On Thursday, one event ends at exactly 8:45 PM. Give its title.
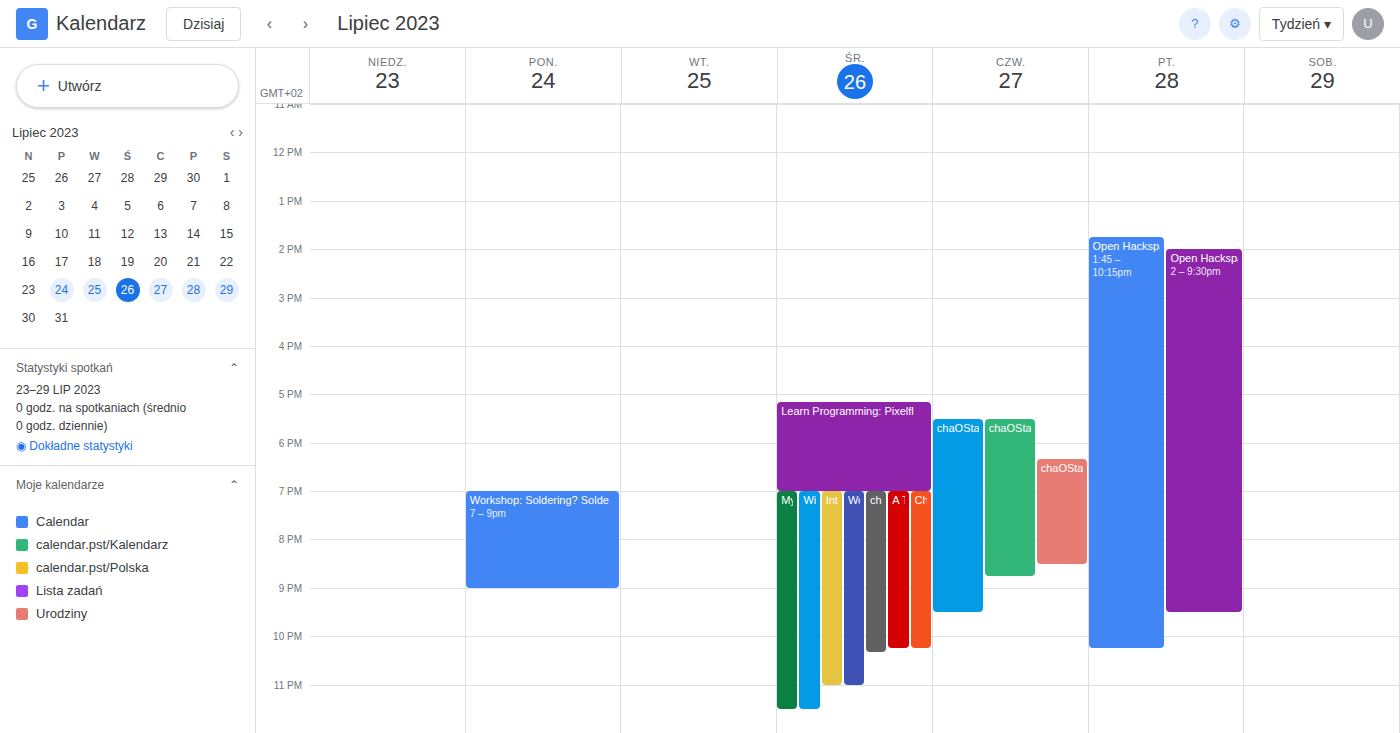
"chaOStalks #2: NSAUA"